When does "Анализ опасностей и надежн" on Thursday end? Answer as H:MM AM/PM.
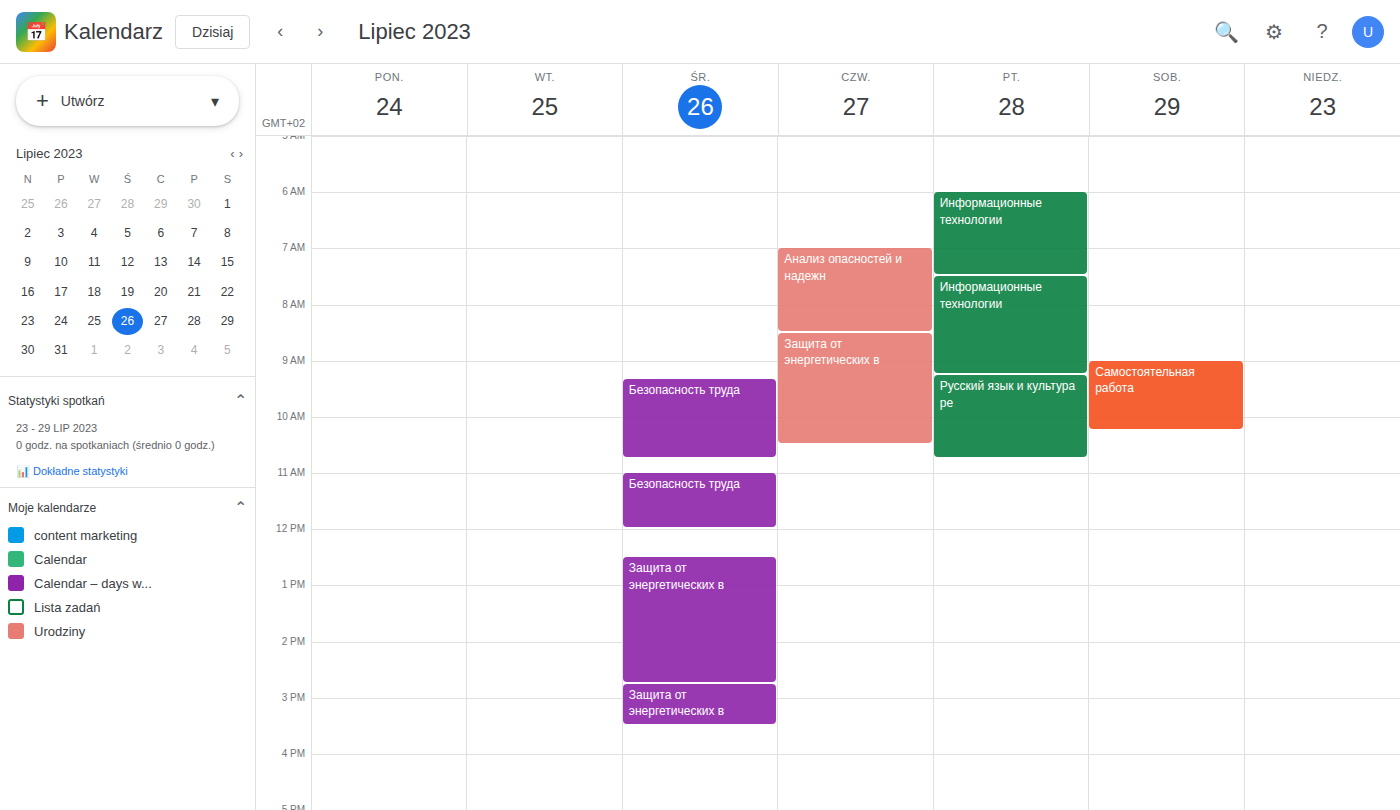
8:30 AM